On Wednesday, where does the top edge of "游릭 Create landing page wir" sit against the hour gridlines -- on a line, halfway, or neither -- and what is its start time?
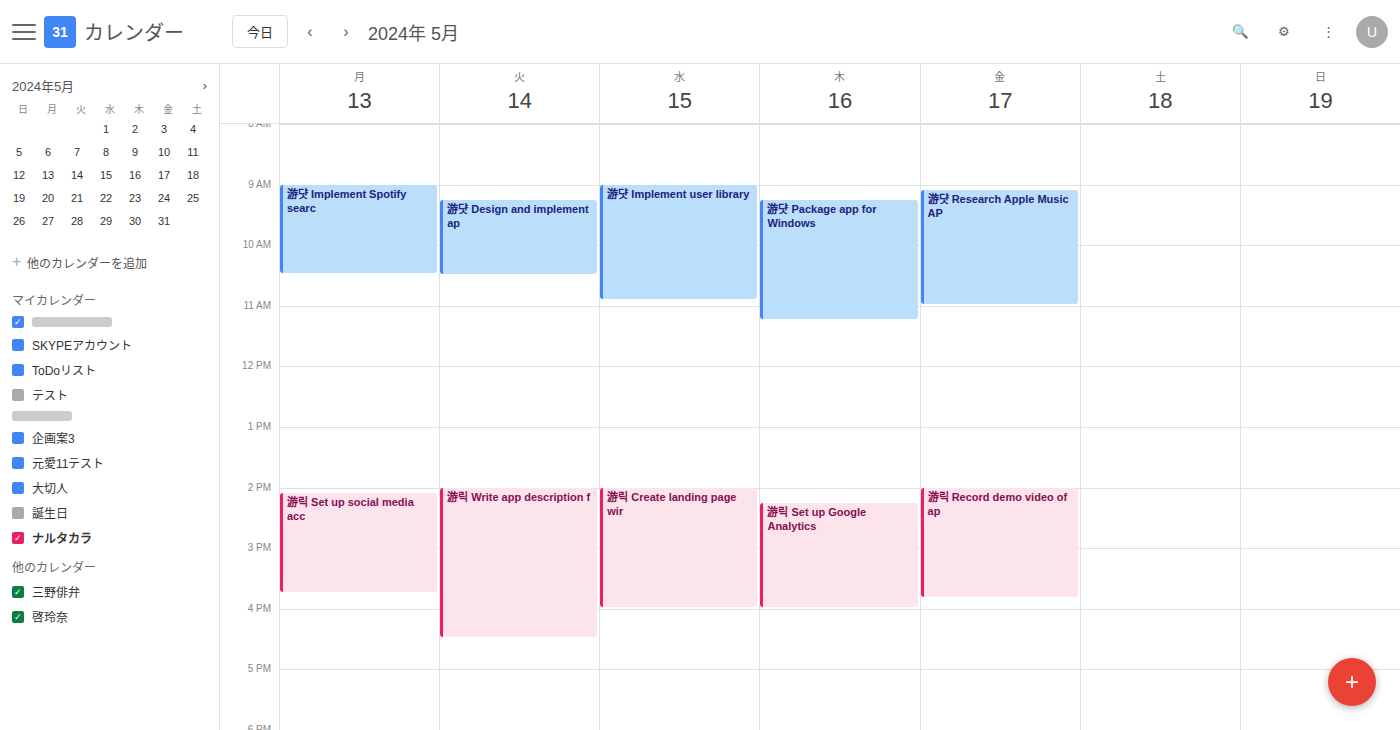
2:00 PM -- exactly on the 2 PM line.